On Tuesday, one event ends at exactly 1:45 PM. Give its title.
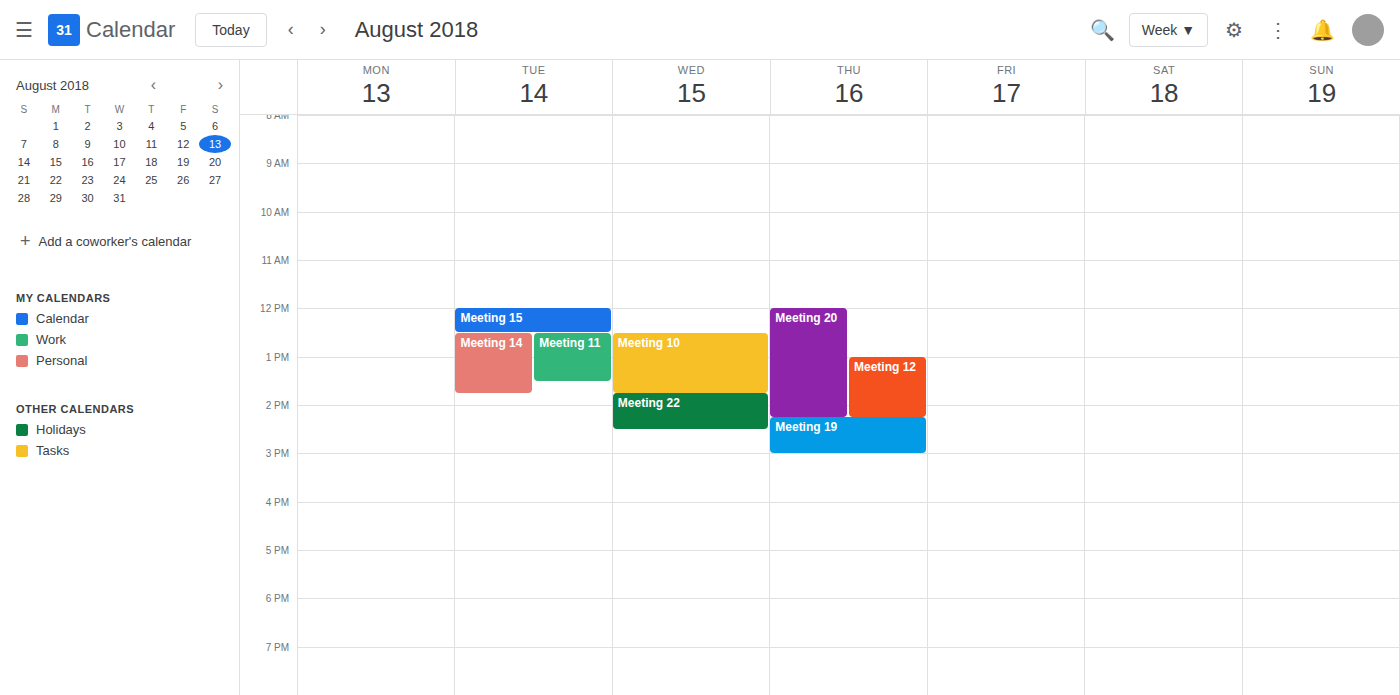
"Meeting 14"